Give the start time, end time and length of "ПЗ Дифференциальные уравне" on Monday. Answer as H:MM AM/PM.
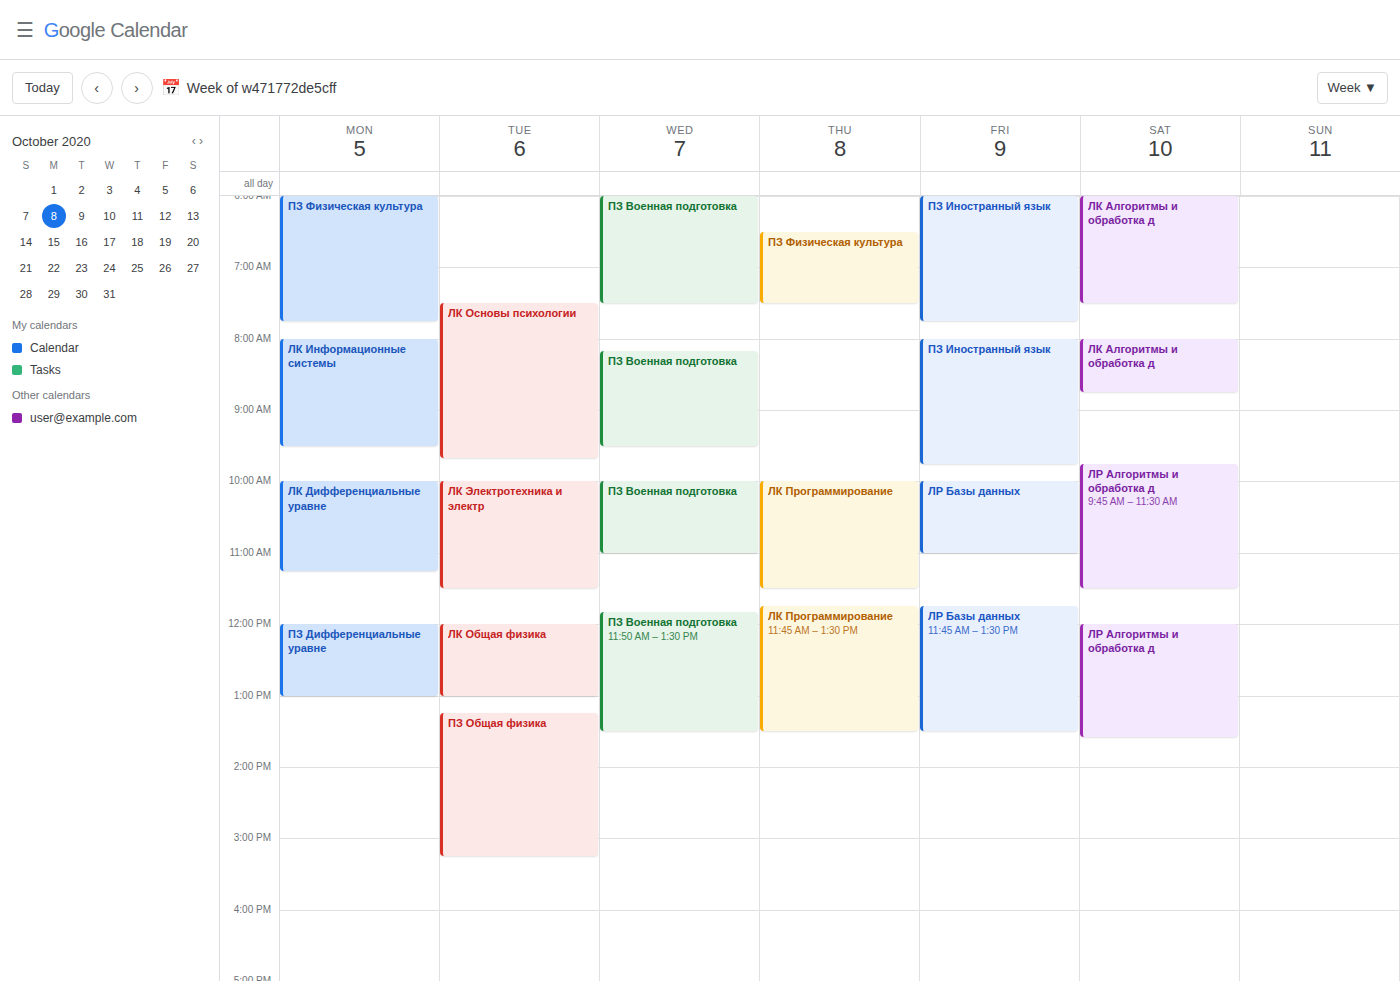
12:00 PM to 1:00 PM, 1 hour